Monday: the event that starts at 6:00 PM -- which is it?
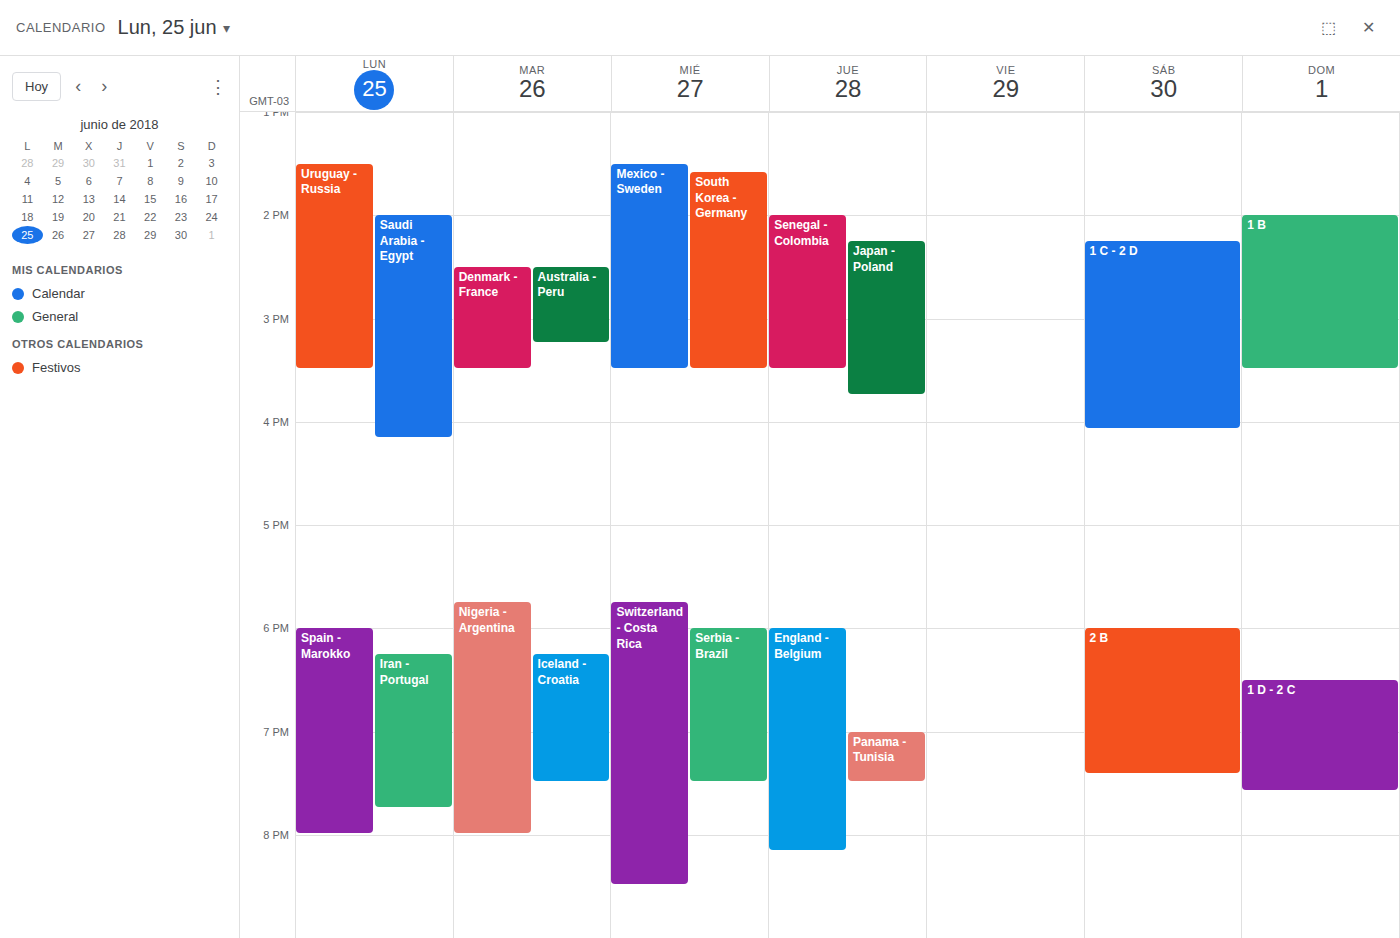
"Spain - Marokko"